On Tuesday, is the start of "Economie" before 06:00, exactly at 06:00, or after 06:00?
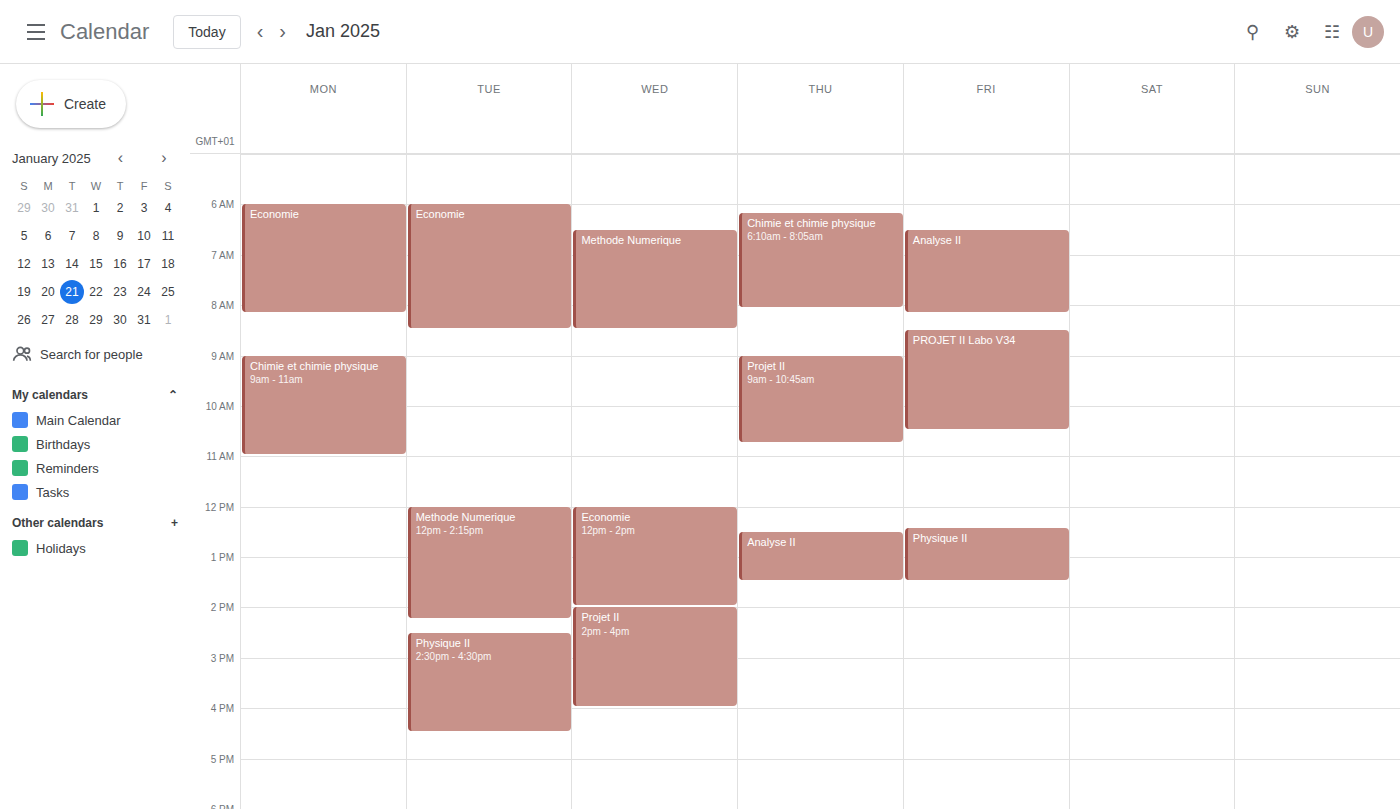
06:00 -- exactly at 06:00, on the 06:00 line.